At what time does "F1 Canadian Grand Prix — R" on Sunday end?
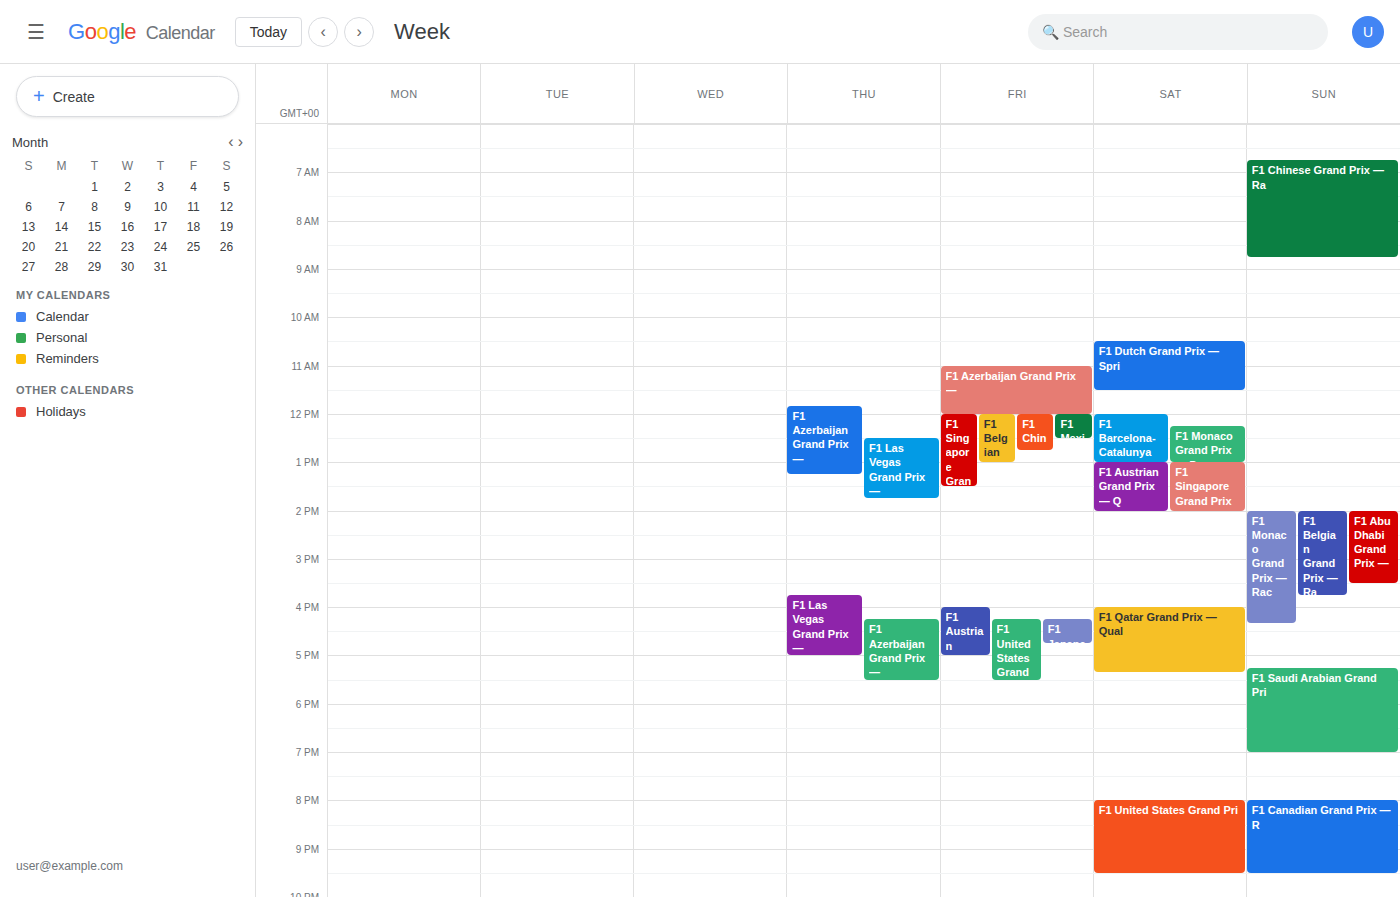
9:30 PM